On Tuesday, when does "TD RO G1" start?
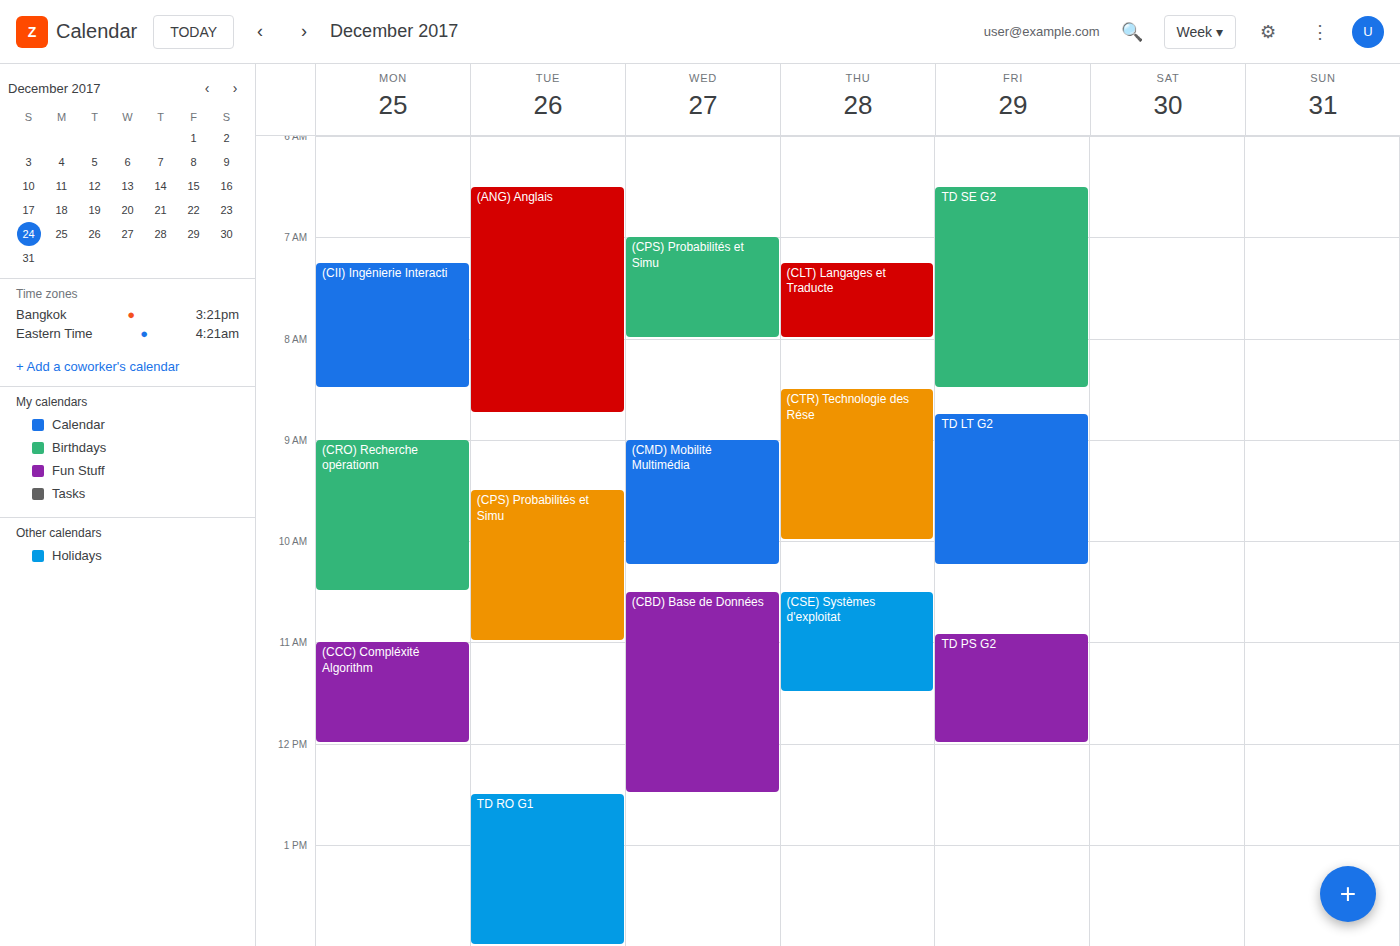
12:30 PM